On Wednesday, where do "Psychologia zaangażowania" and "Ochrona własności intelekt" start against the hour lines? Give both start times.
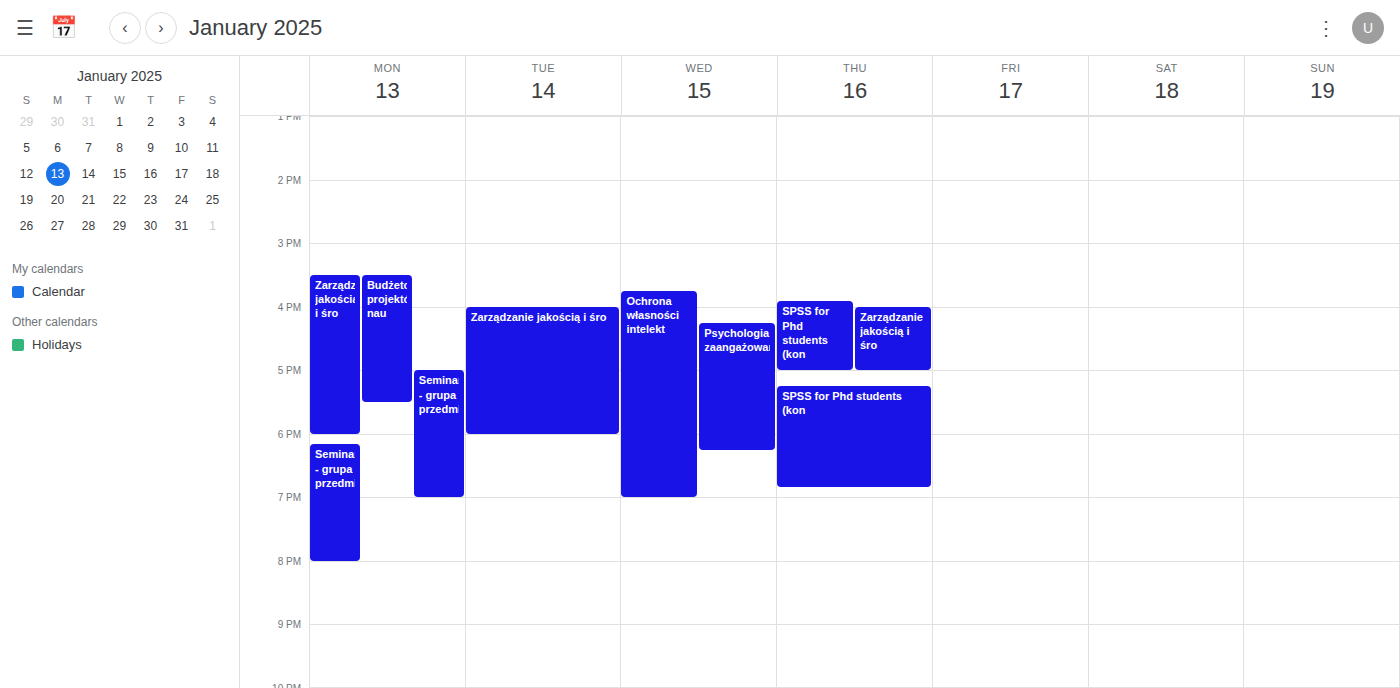
"Psychologia zaangażowania": 4:15 PM, neither: a quarter of the way from the 4 PM line to the 5 PM line. "Ochrona własności intelekt": 3:45 PM, neither: three quarters of the way from the 3 PM line to the 4 PM line.